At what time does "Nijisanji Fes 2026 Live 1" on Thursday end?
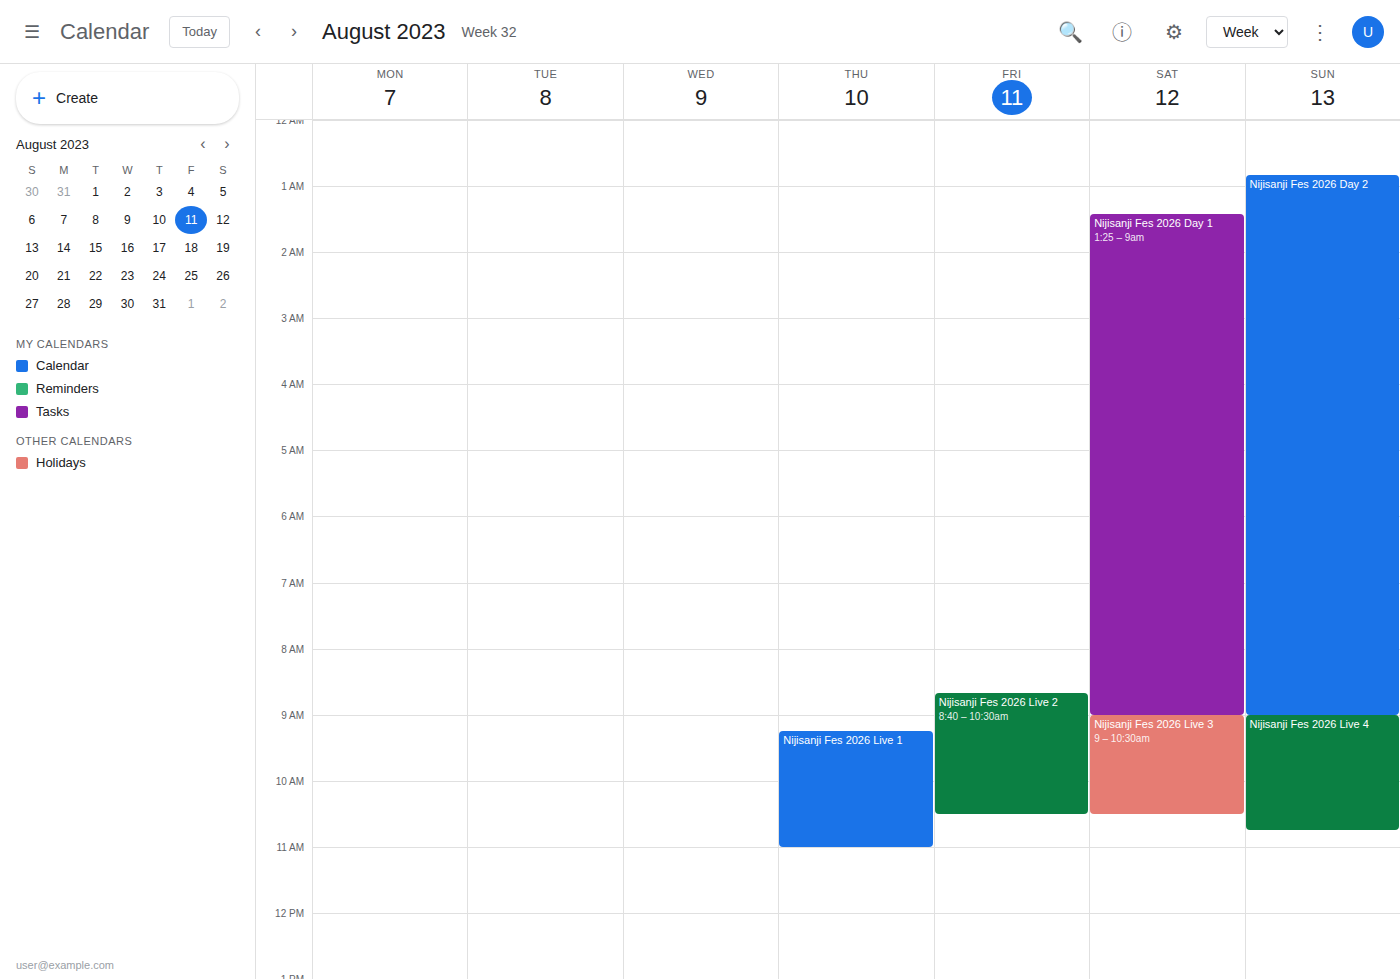
11:00